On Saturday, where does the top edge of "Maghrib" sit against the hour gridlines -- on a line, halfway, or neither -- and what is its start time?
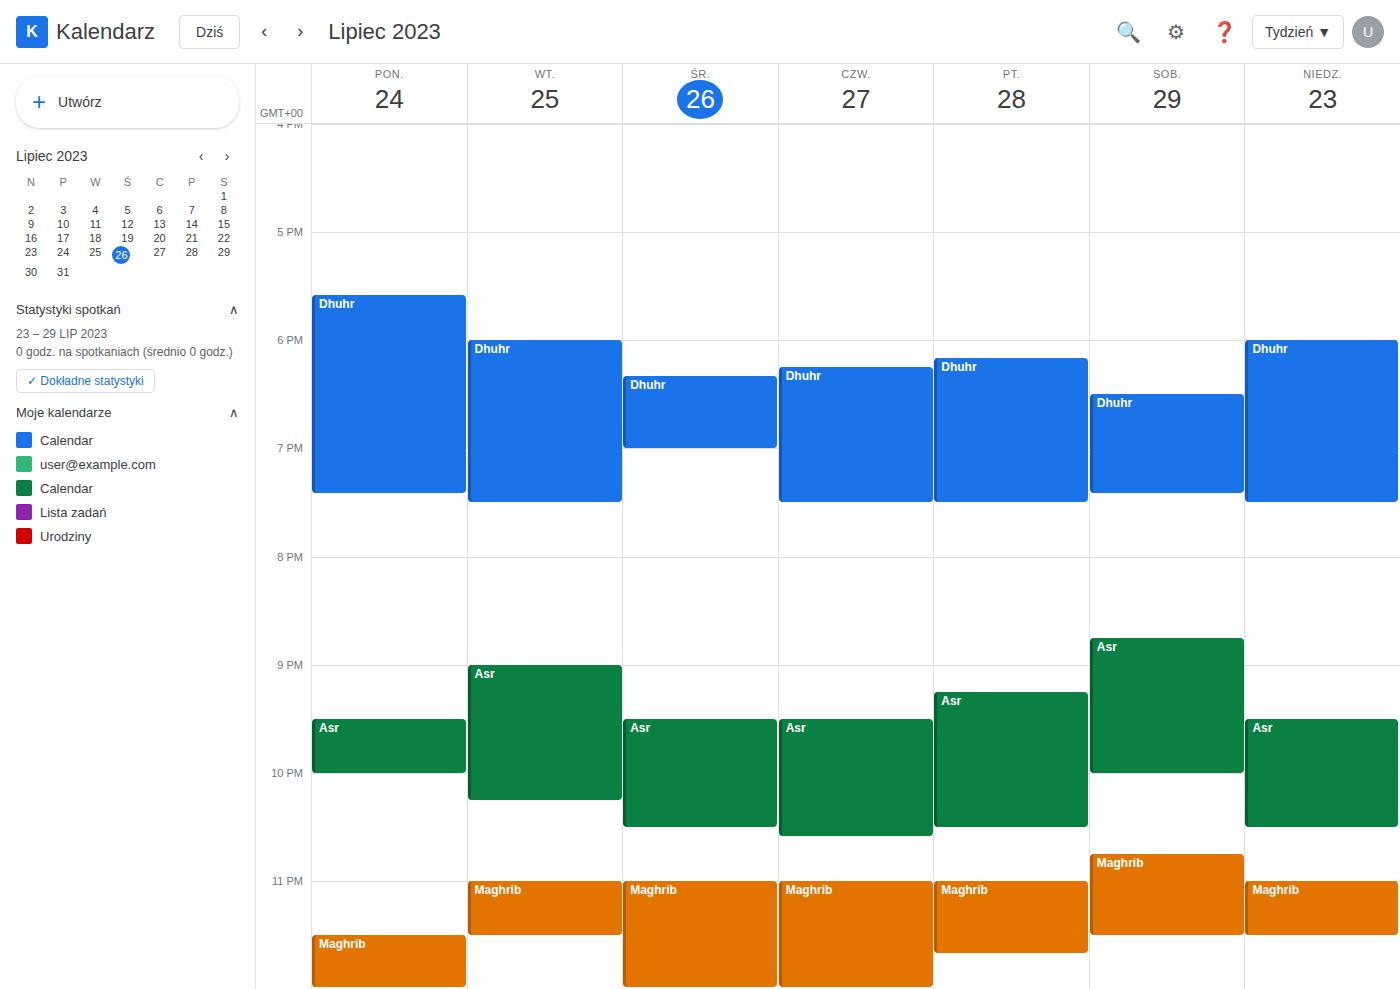
10:45 PM -- neither: three quarters of the way from the 10 PM line to the 11 PM line.